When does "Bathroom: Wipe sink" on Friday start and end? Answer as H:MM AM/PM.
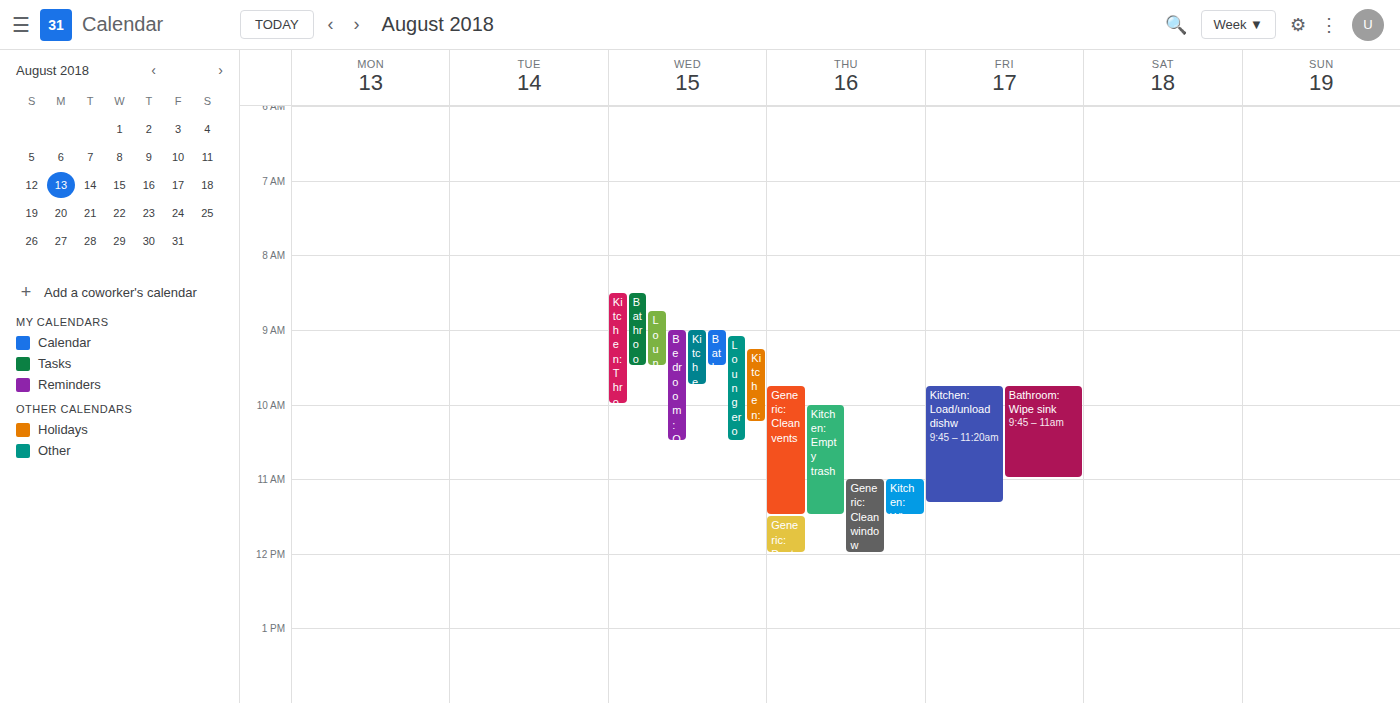
9:45 AM to 11:00 AM